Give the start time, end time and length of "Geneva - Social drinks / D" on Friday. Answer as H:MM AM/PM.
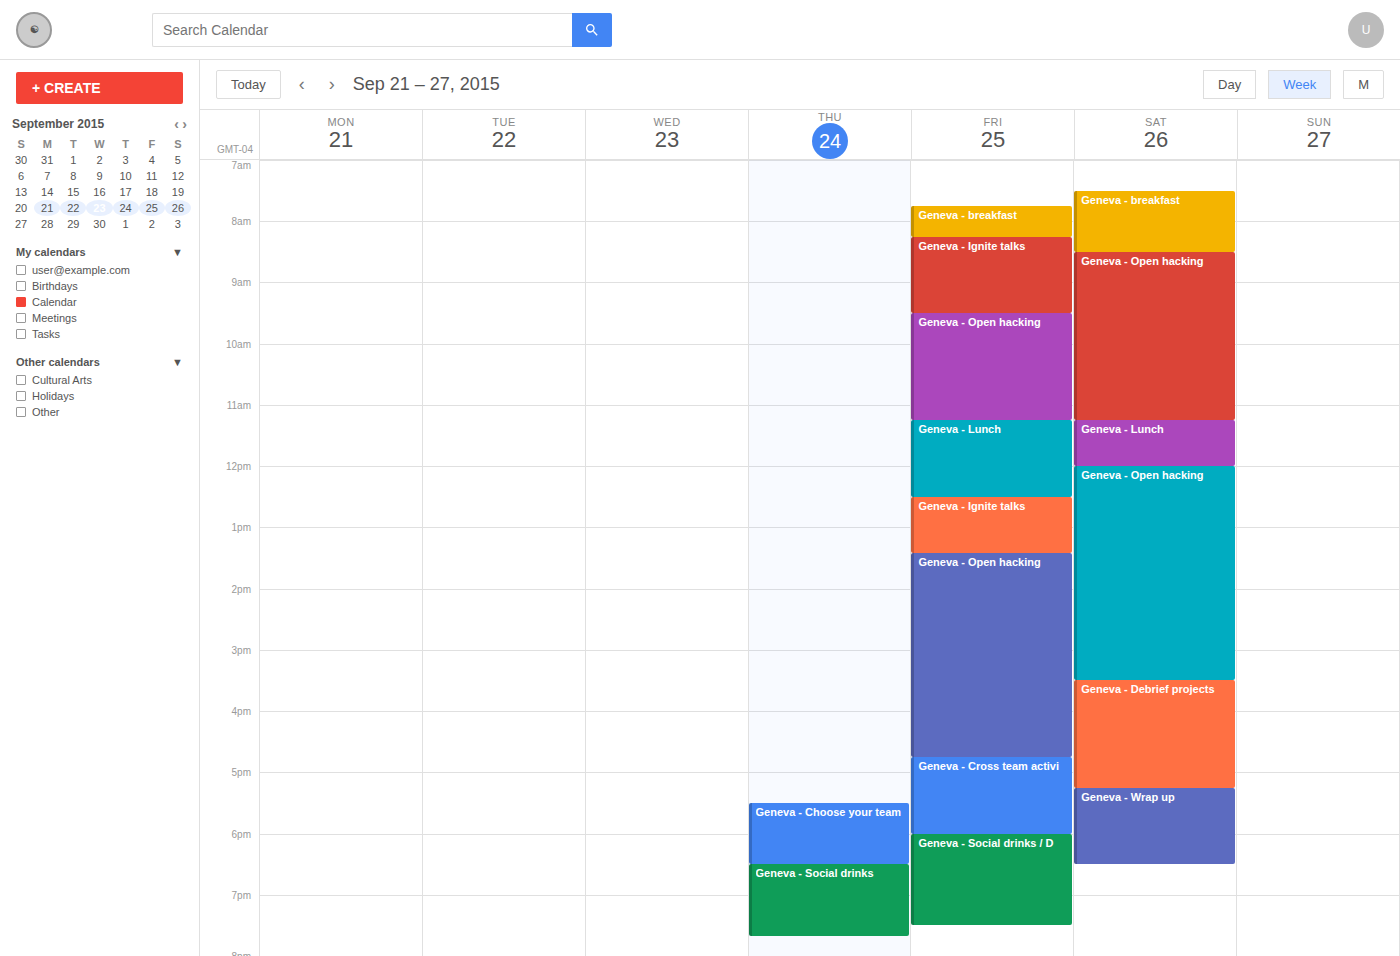
6:00 PM to 7:30 PM, 1 hour 30 minutes